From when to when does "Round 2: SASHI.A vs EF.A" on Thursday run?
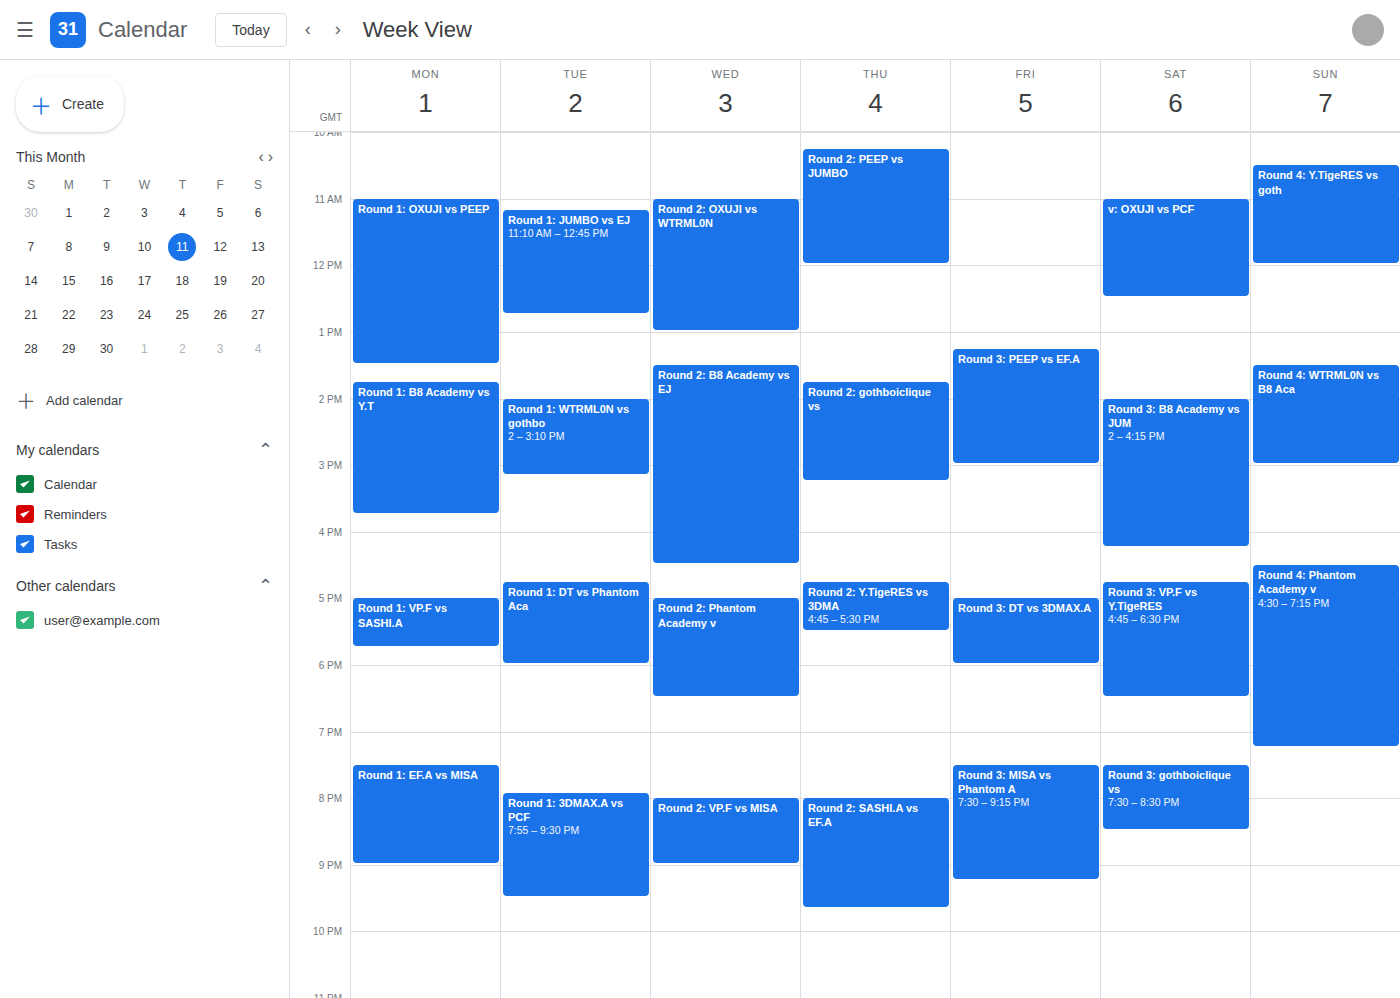
8:00 PM to 9:40 PM